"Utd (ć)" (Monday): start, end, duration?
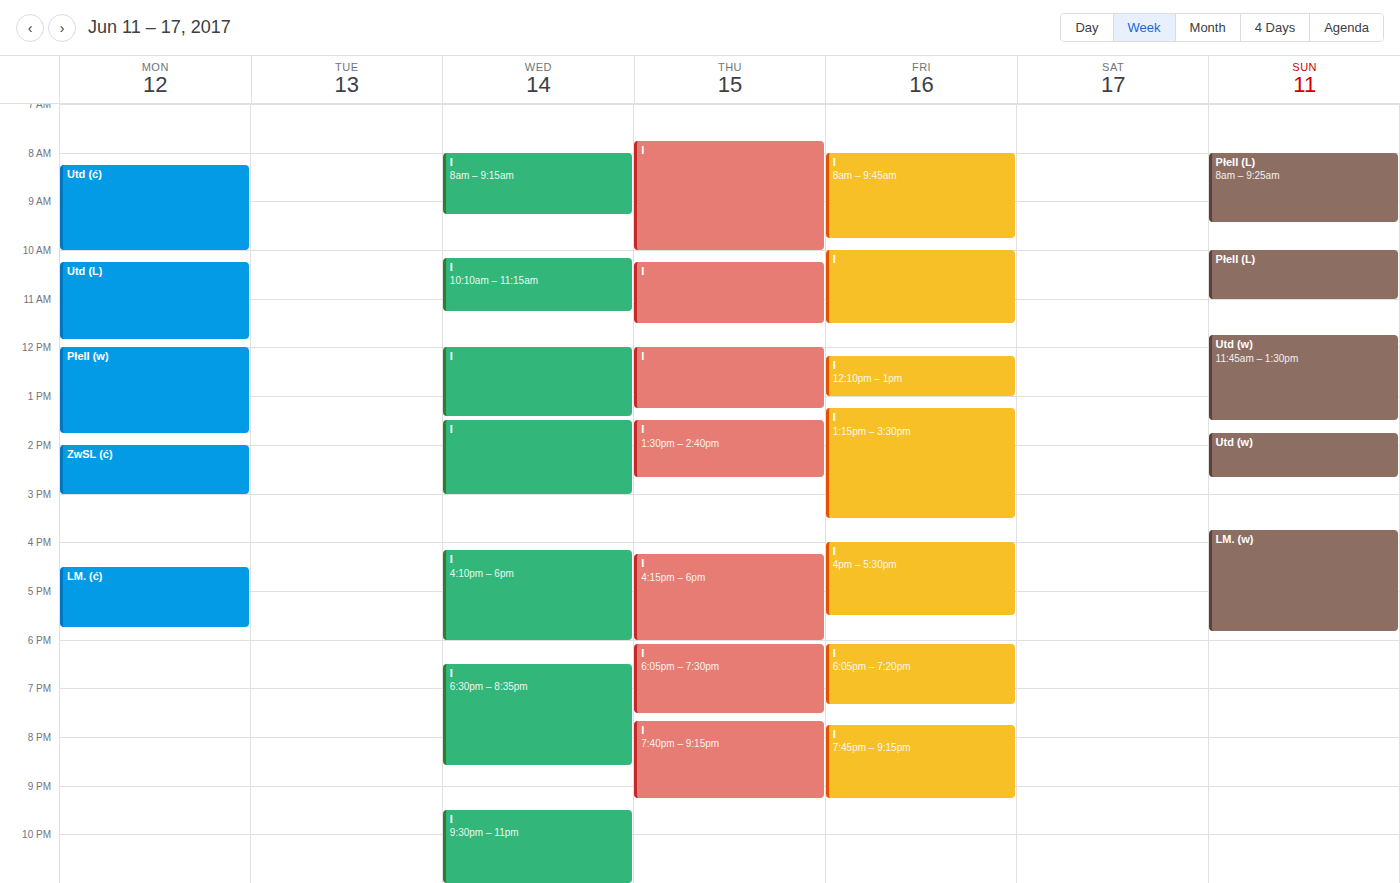
8:15 AM to 10:00 AM, 1 hour 45 minutes